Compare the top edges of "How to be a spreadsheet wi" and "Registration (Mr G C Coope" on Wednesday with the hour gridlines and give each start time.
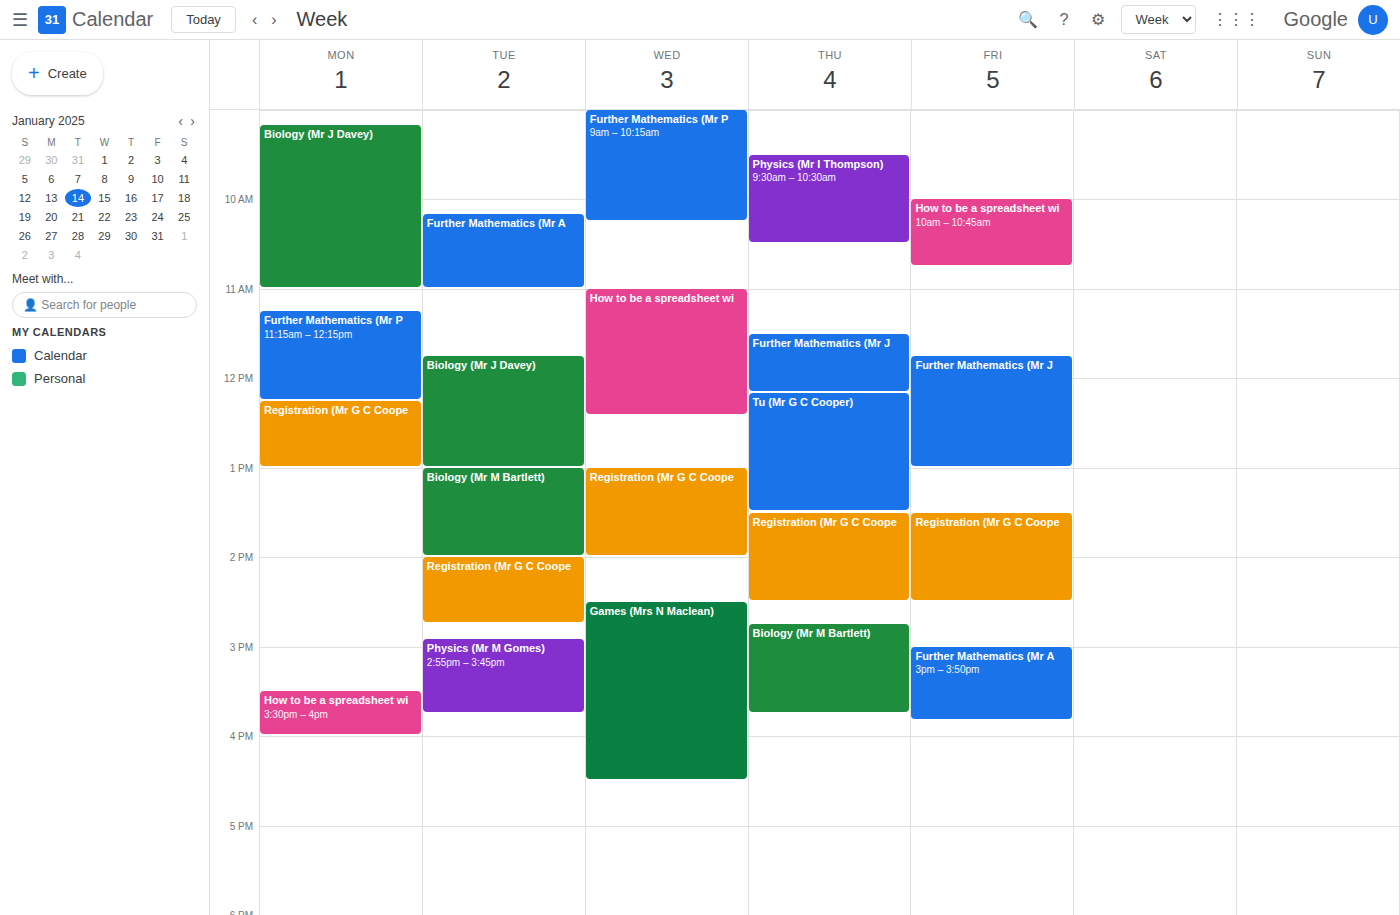
"How to be a spreadsheet wi": 11:00 AM, exactly on the 11 AM line. "Registration (Mr G C Coope": 1:00 PM, exactly on the 1 PM line.